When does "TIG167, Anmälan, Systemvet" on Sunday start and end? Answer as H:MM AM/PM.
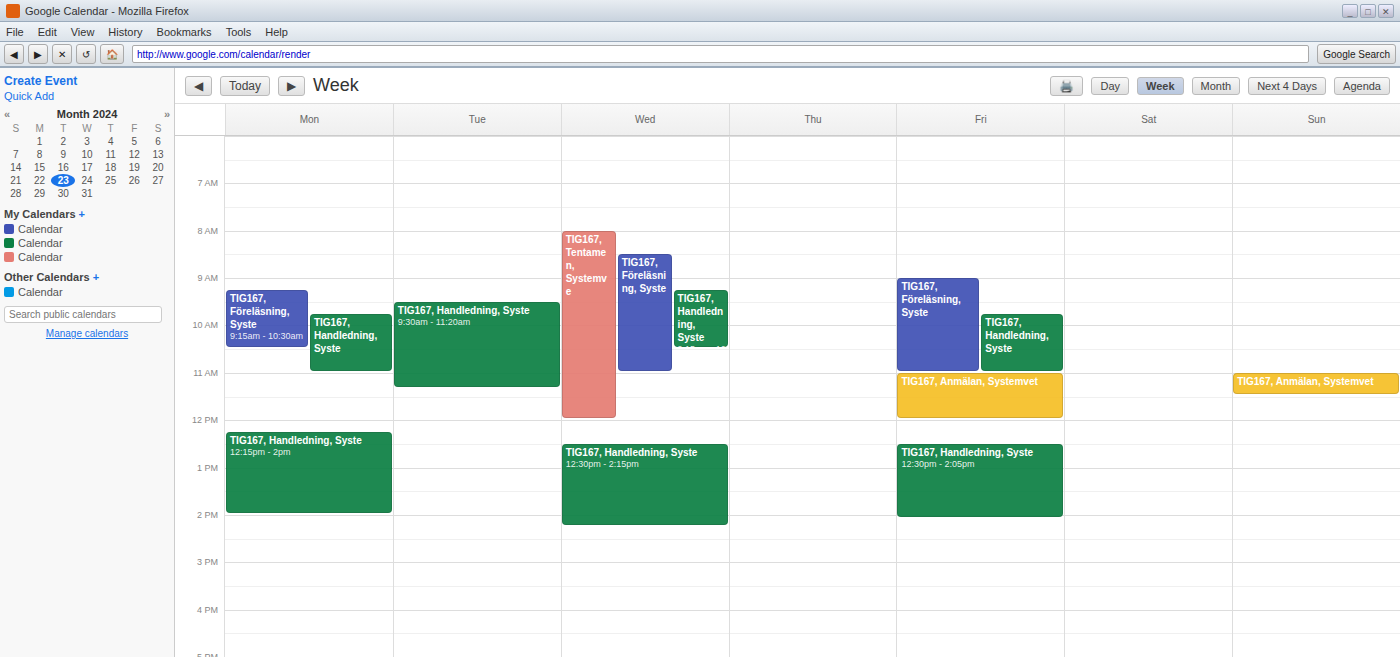
11:00 AM to 11:30 AM